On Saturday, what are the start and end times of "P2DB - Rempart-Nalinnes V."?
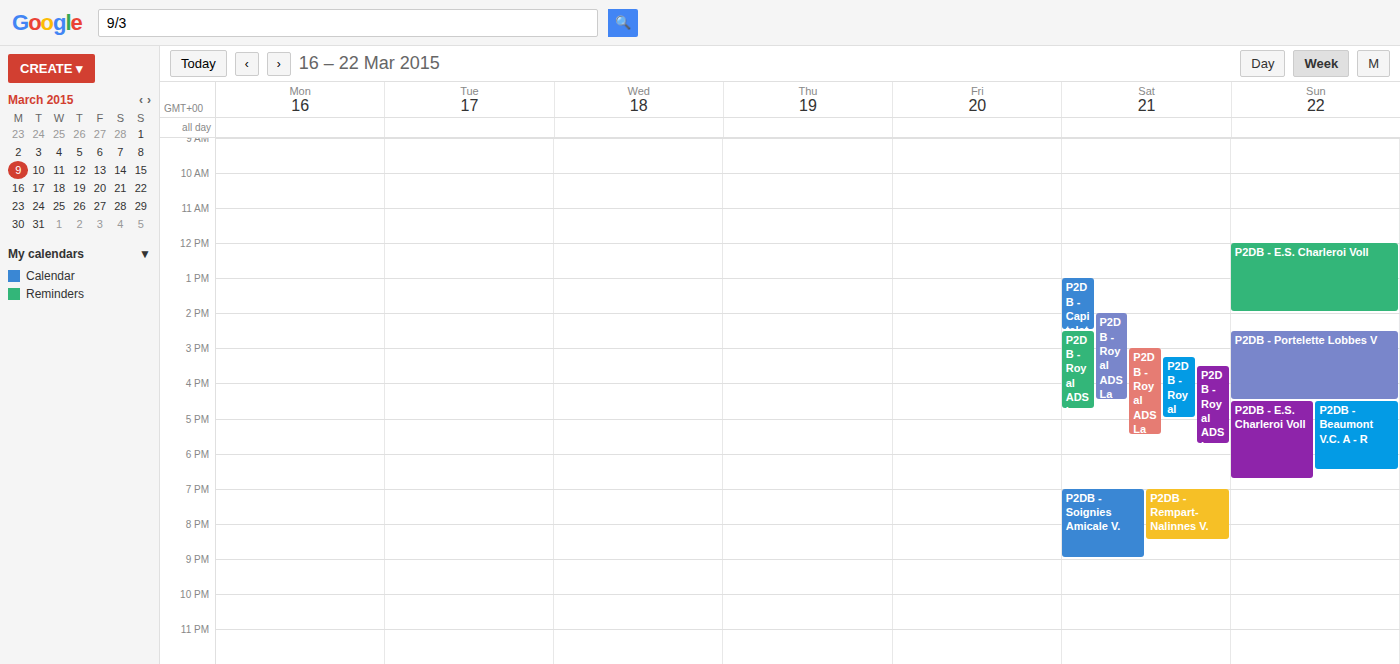
7:00 PM to 8:30 PM